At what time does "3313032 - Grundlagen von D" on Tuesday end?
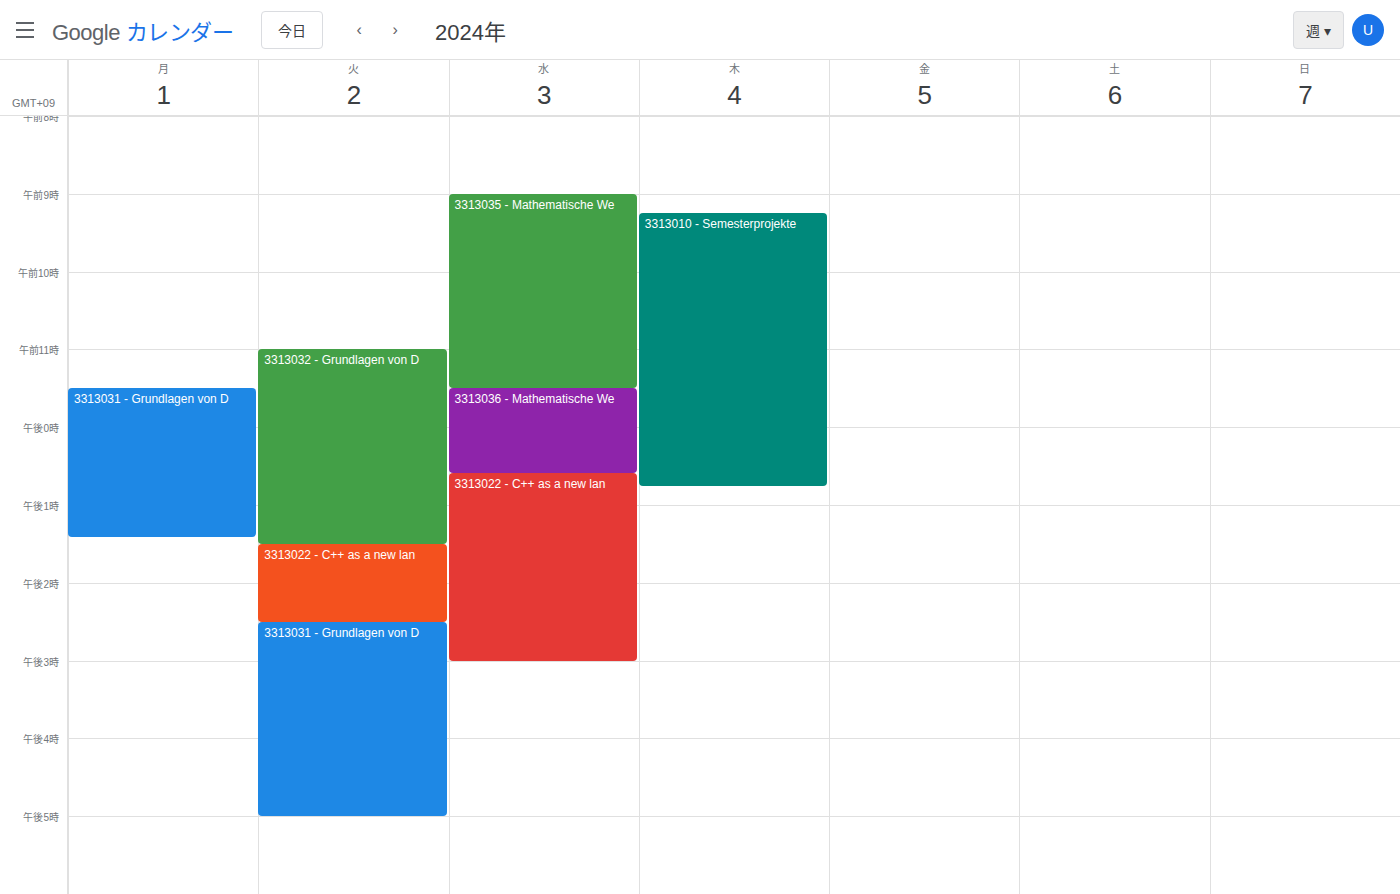
1:30 PM